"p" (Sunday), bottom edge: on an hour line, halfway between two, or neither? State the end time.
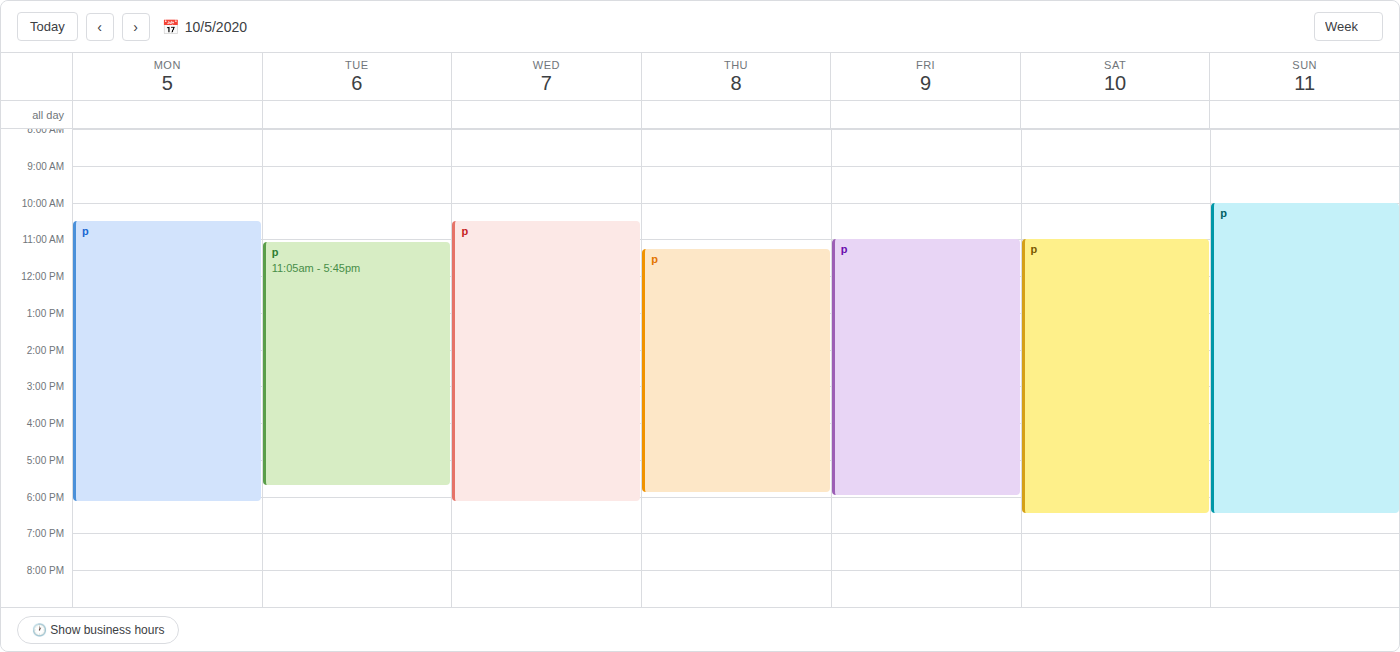
6:30 PM -- halfway between the 6 PM and 7 PM lines.